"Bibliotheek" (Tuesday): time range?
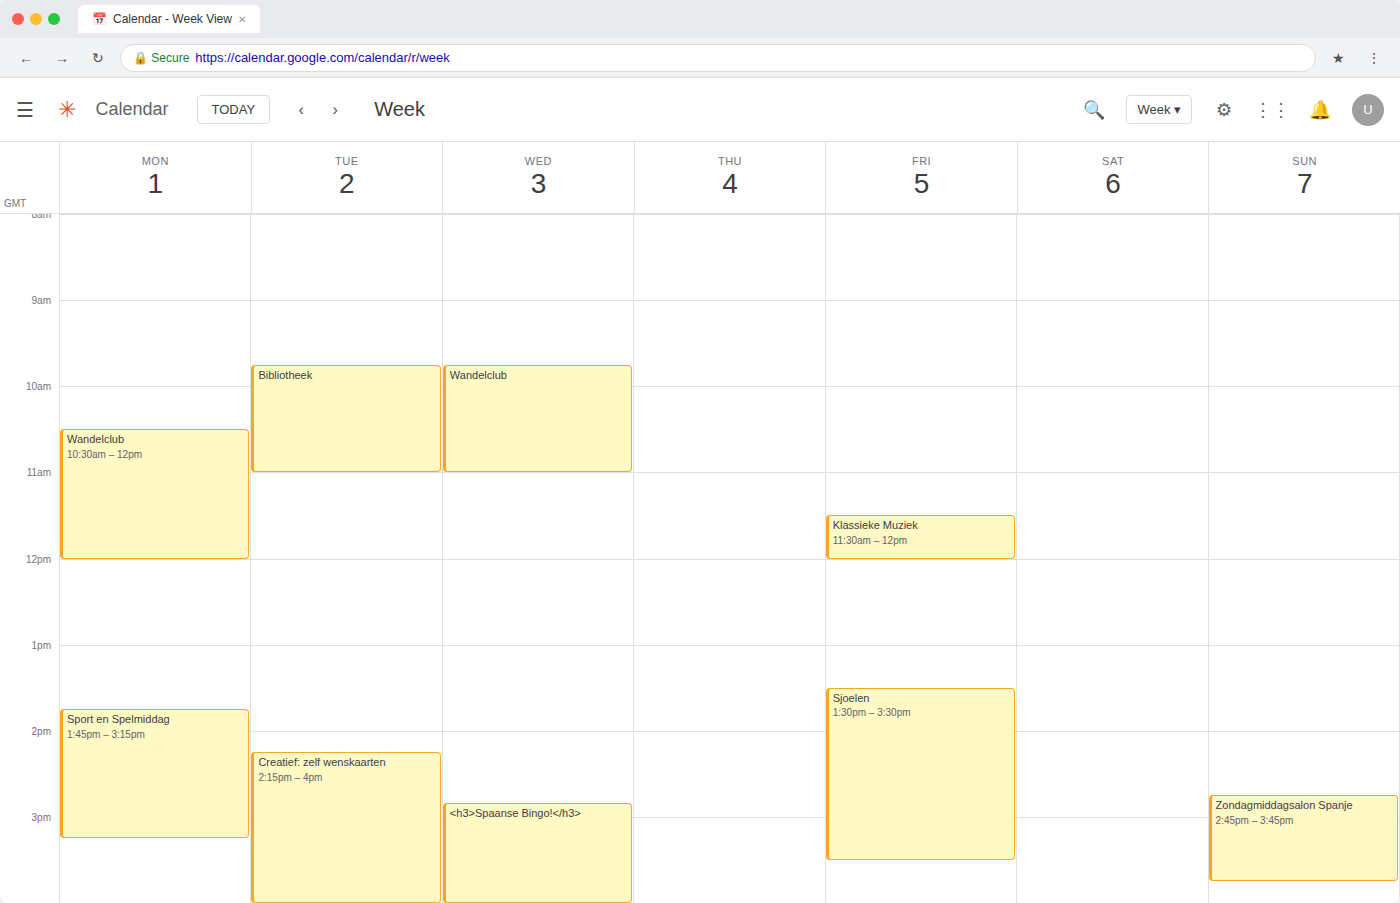
09:45 to 11:00